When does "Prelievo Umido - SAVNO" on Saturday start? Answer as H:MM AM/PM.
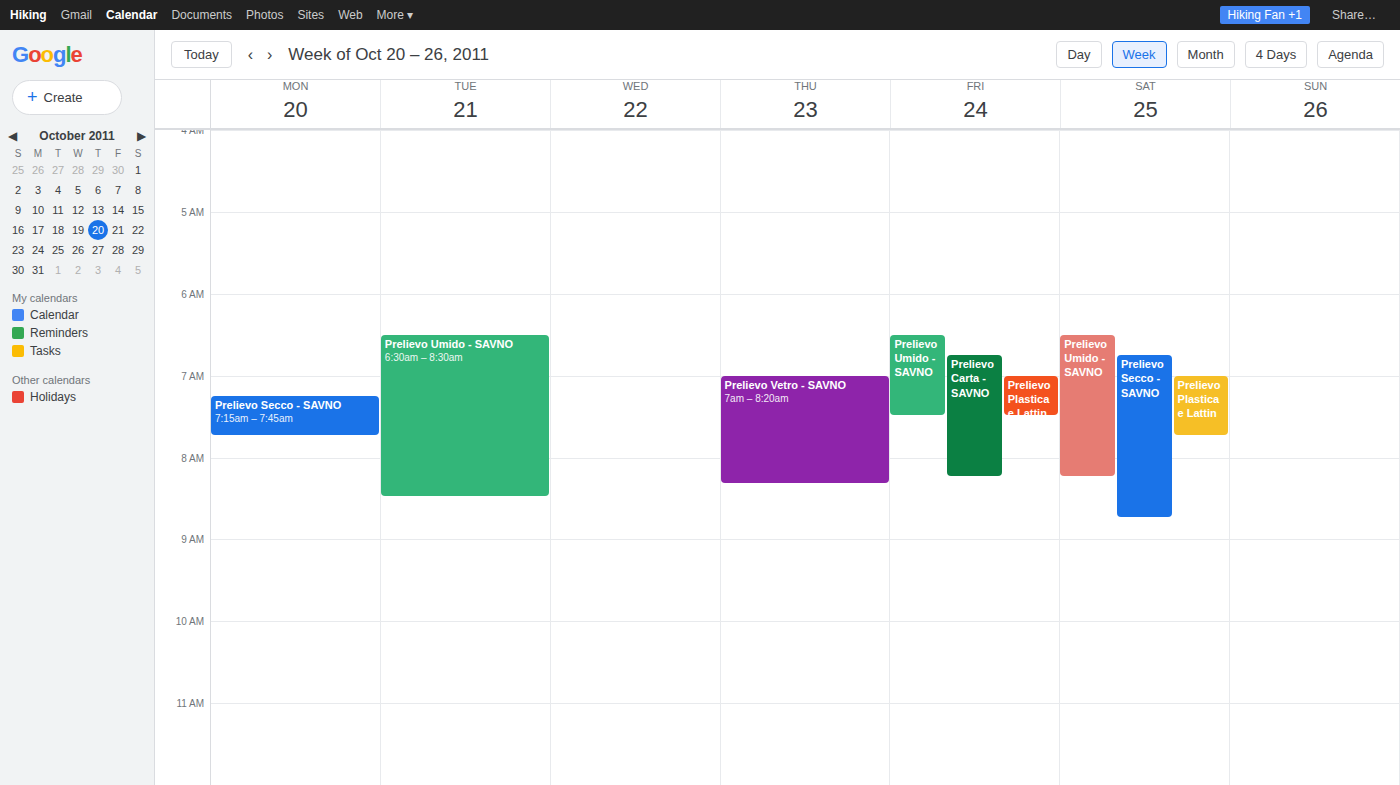
6:30 AM